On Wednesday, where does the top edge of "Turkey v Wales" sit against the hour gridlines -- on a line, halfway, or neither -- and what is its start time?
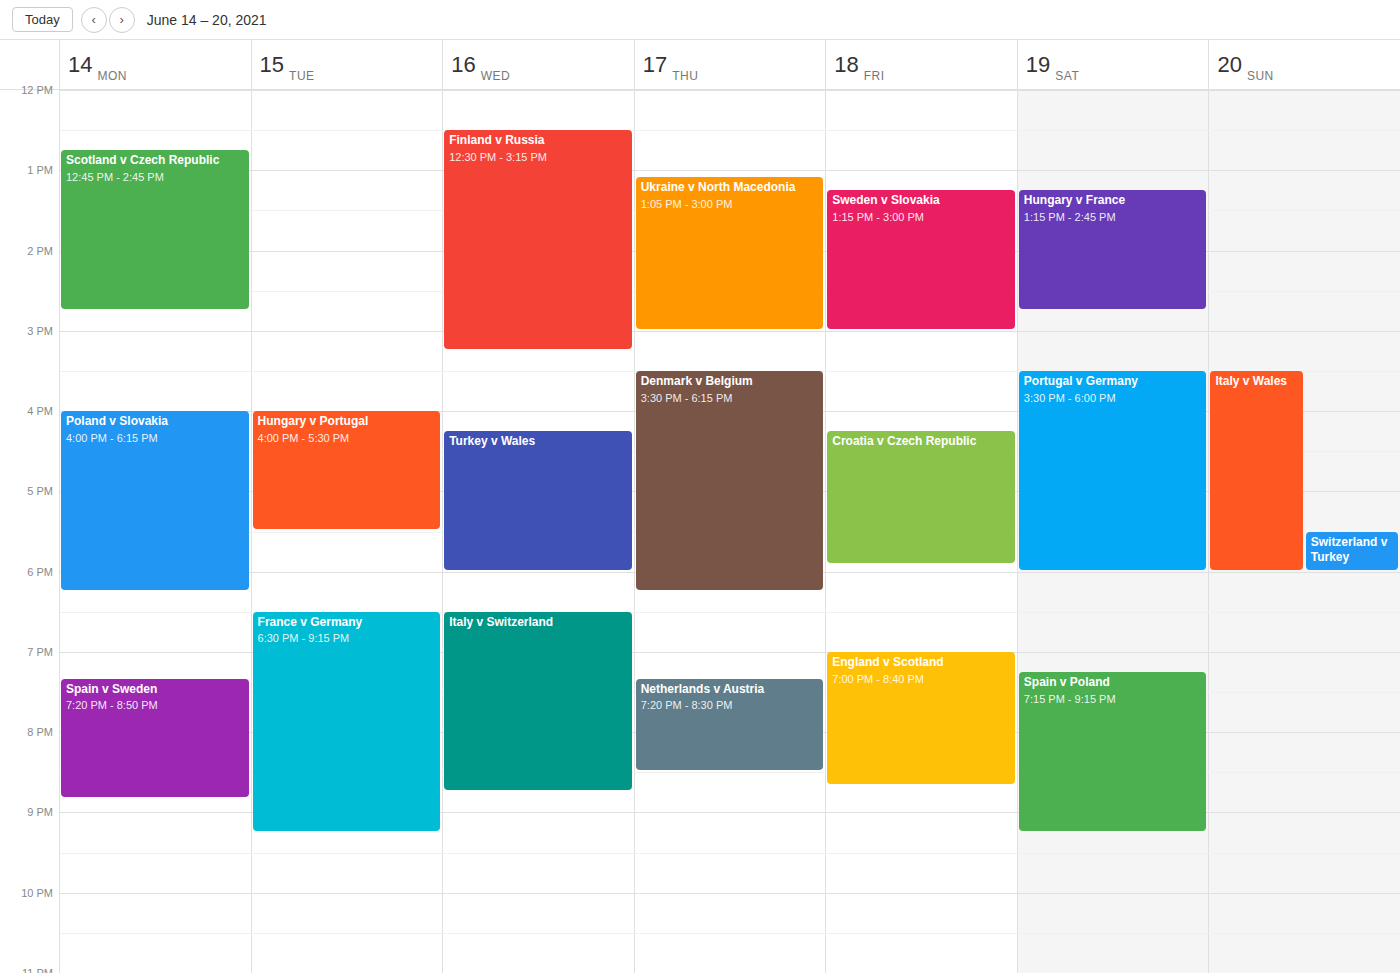
4:15 PM -- neither: a quarter of the way from the 4 PM line to the 5 PM line.